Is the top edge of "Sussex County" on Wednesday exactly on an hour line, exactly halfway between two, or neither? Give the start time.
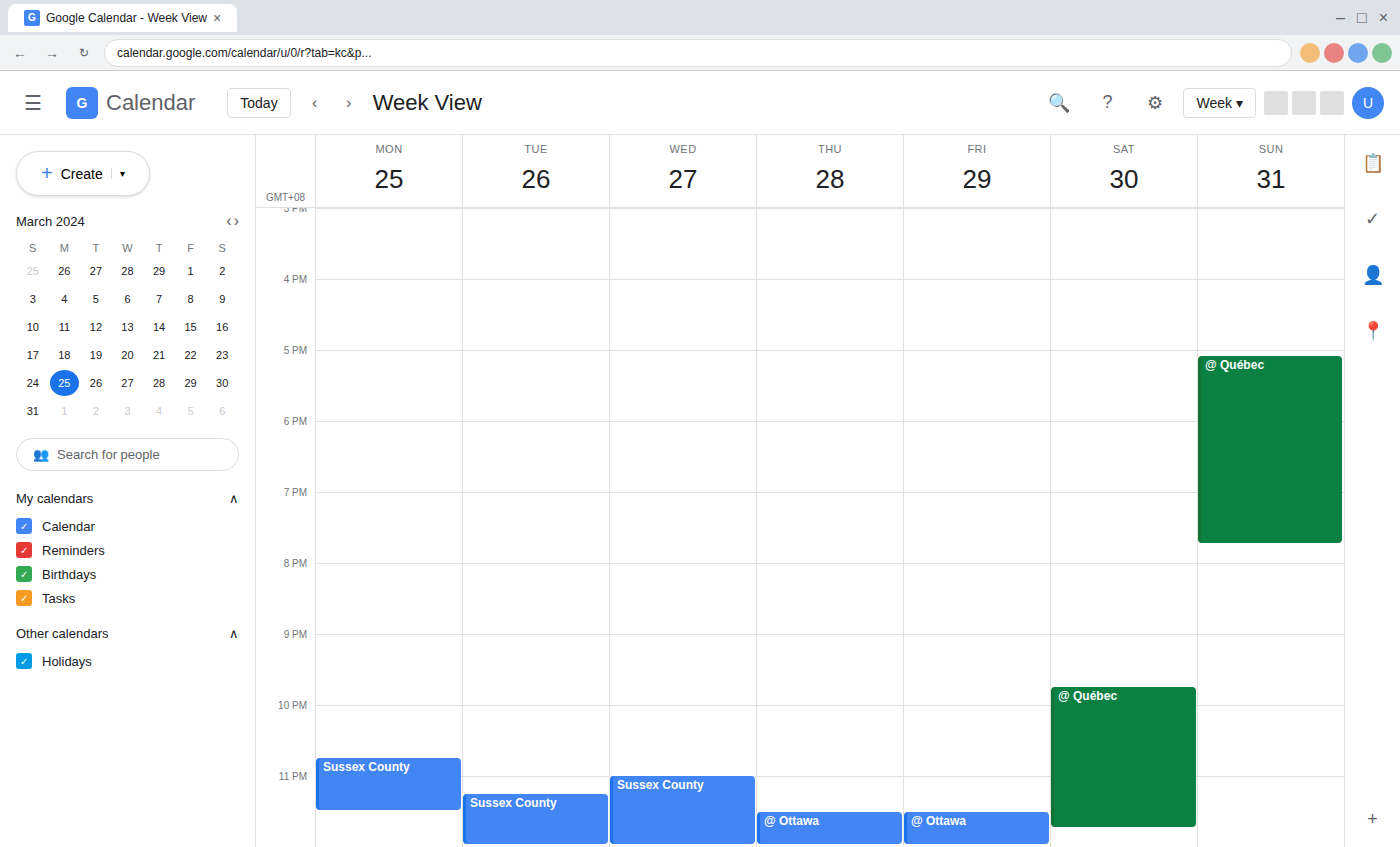
11:00 PM -- exactly on the 11 PM line.